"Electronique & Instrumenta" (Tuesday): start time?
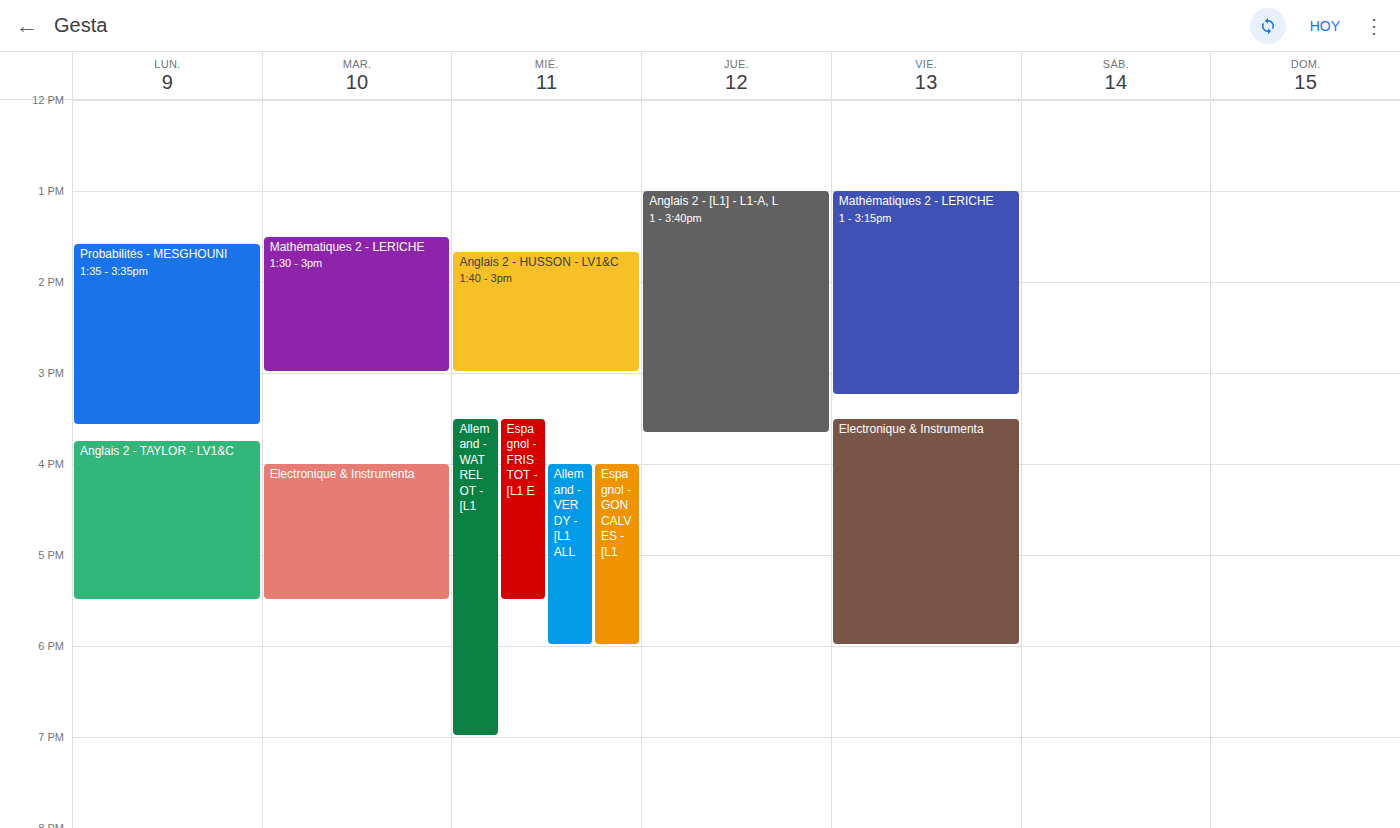
4:00 PM